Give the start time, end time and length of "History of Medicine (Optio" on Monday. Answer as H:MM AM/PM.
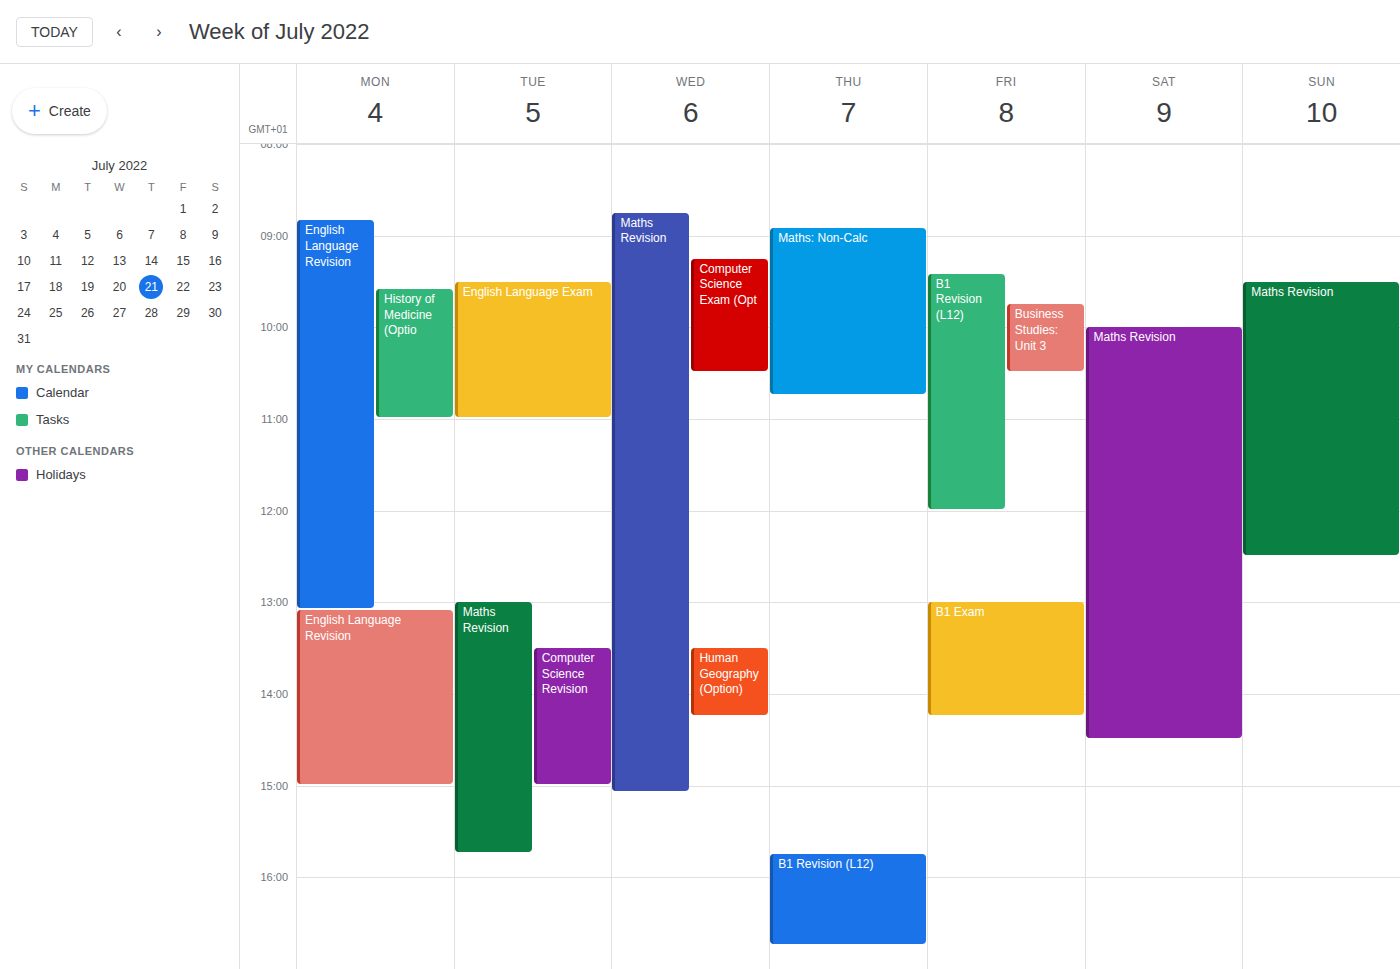
9:35 AM to 11:00 AM, 1 hour 25 minutes